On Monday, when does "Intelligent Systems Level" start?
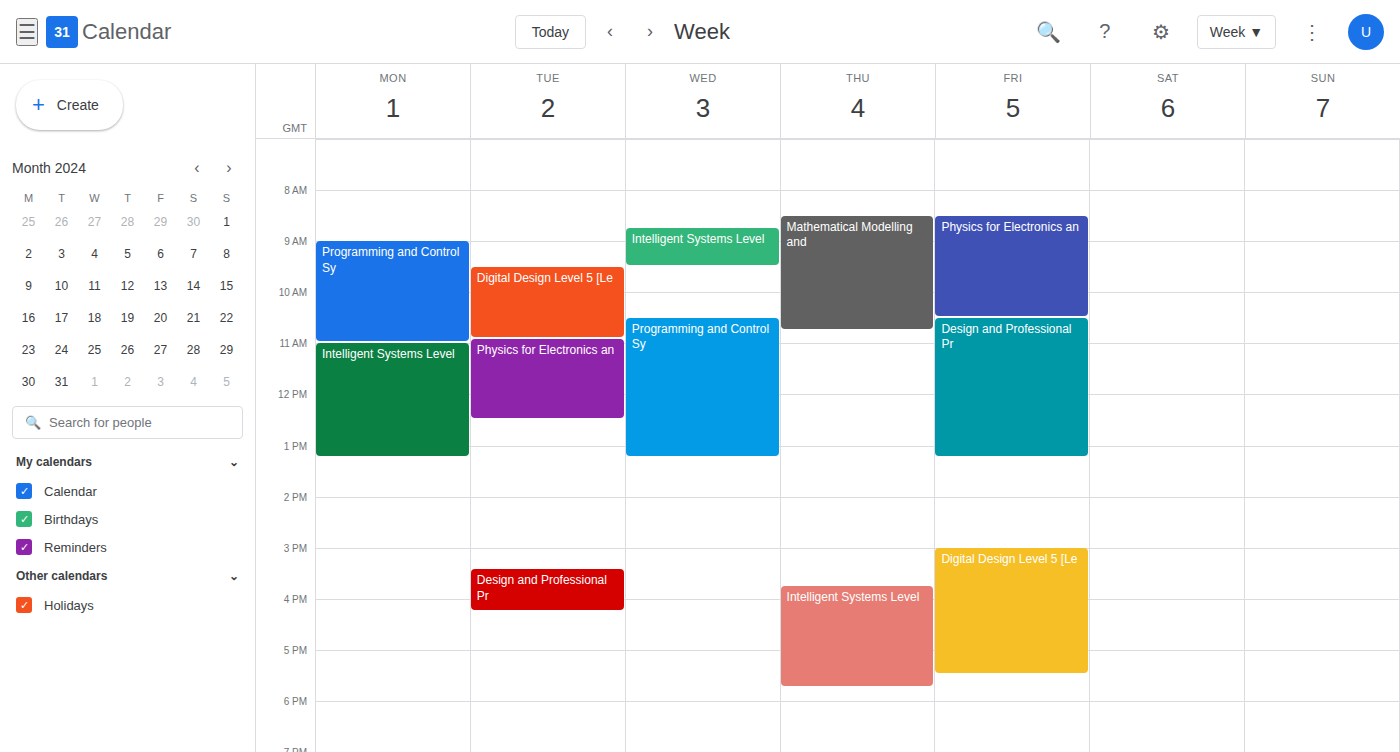
11:00